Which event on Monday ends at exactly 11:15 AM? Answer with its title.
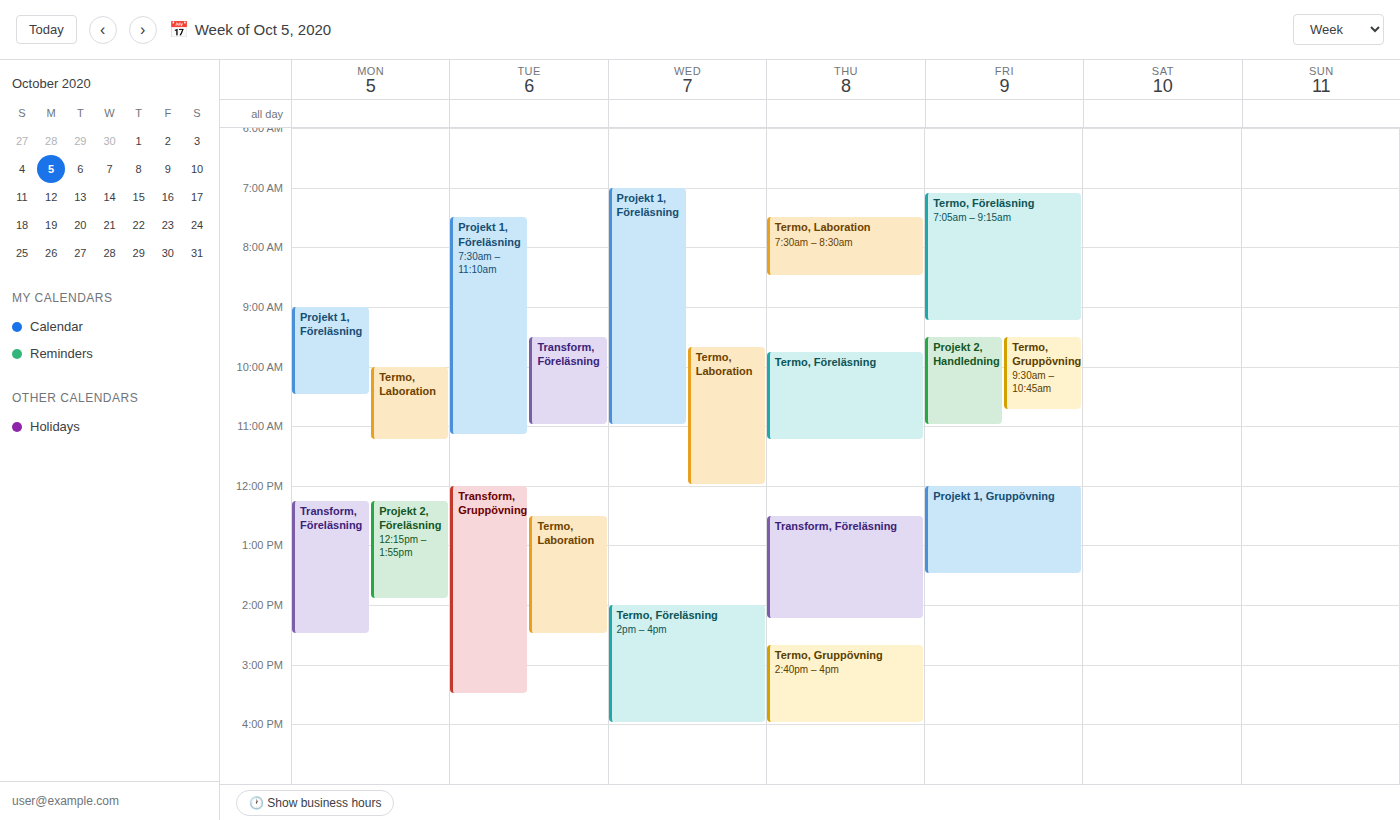
"Termo, Laboration"